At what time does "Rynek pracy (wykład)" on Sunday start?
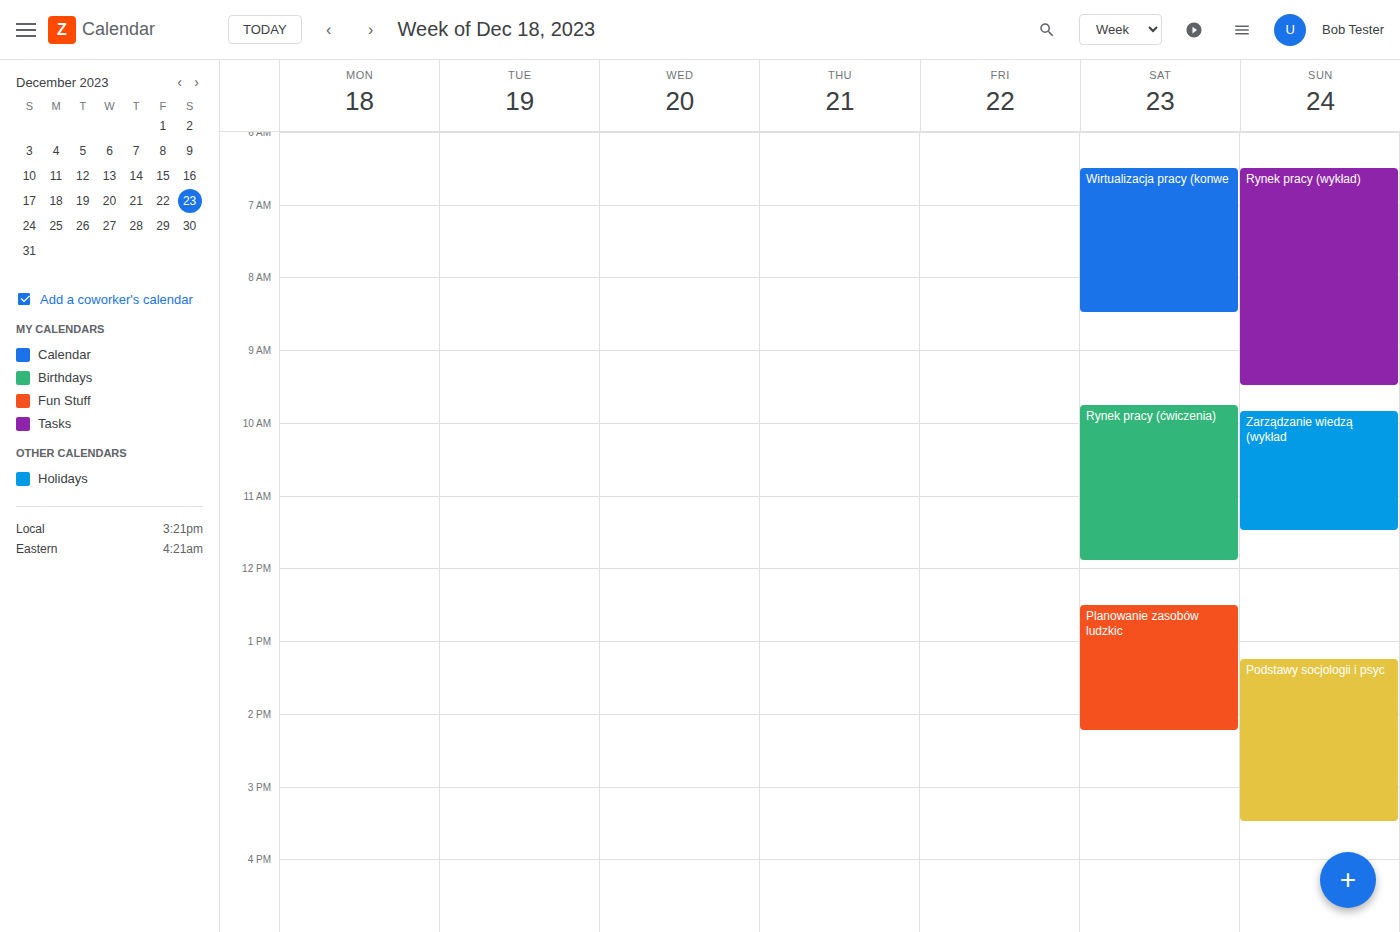
6:30 AM